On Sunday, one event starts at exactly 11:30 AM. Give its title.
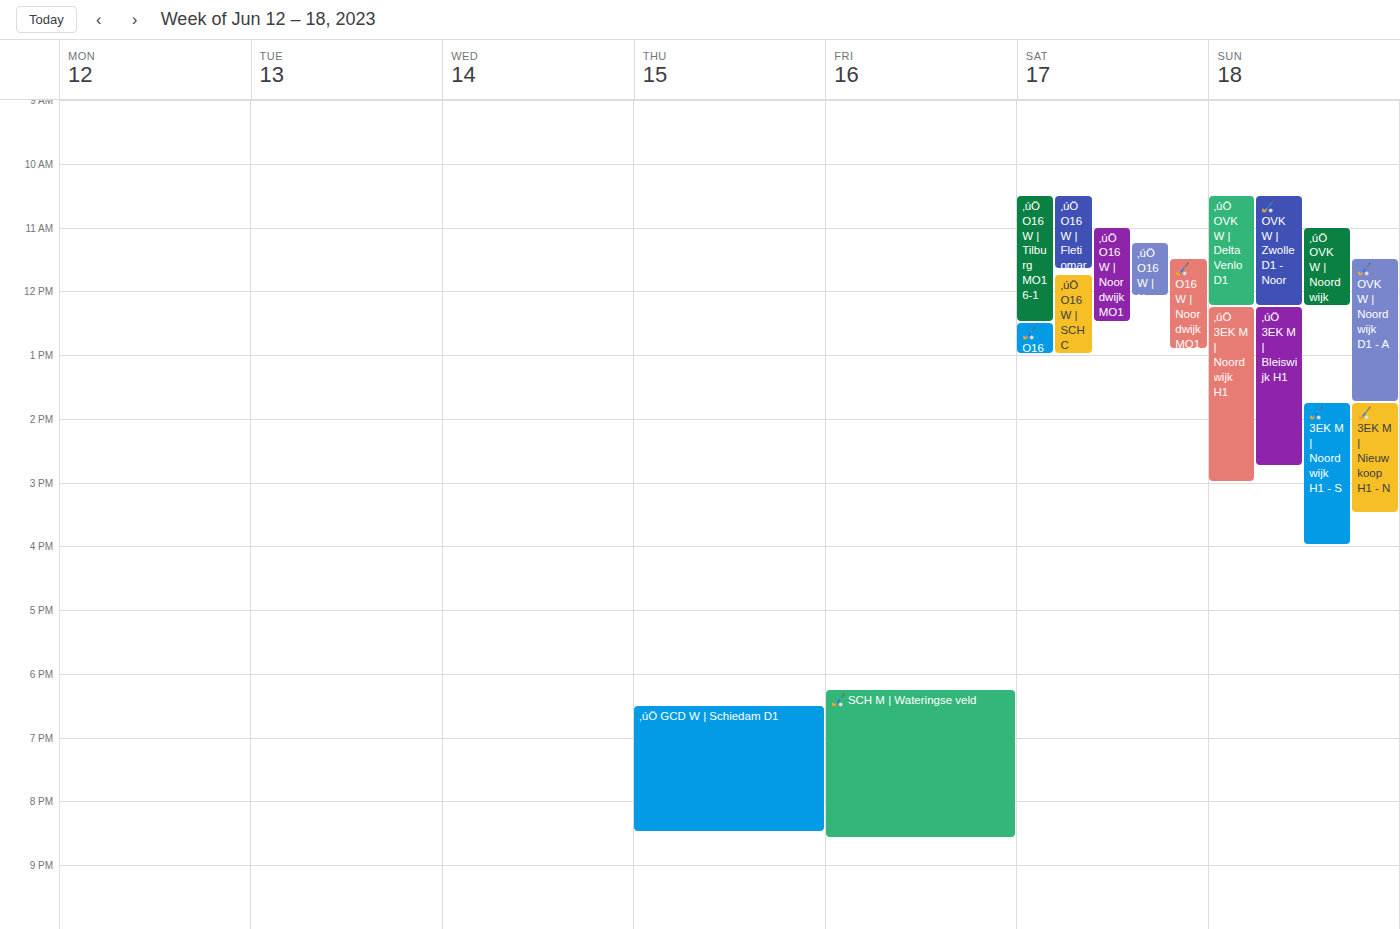
"🏑 OVK W | Noordwijk D1 - A"